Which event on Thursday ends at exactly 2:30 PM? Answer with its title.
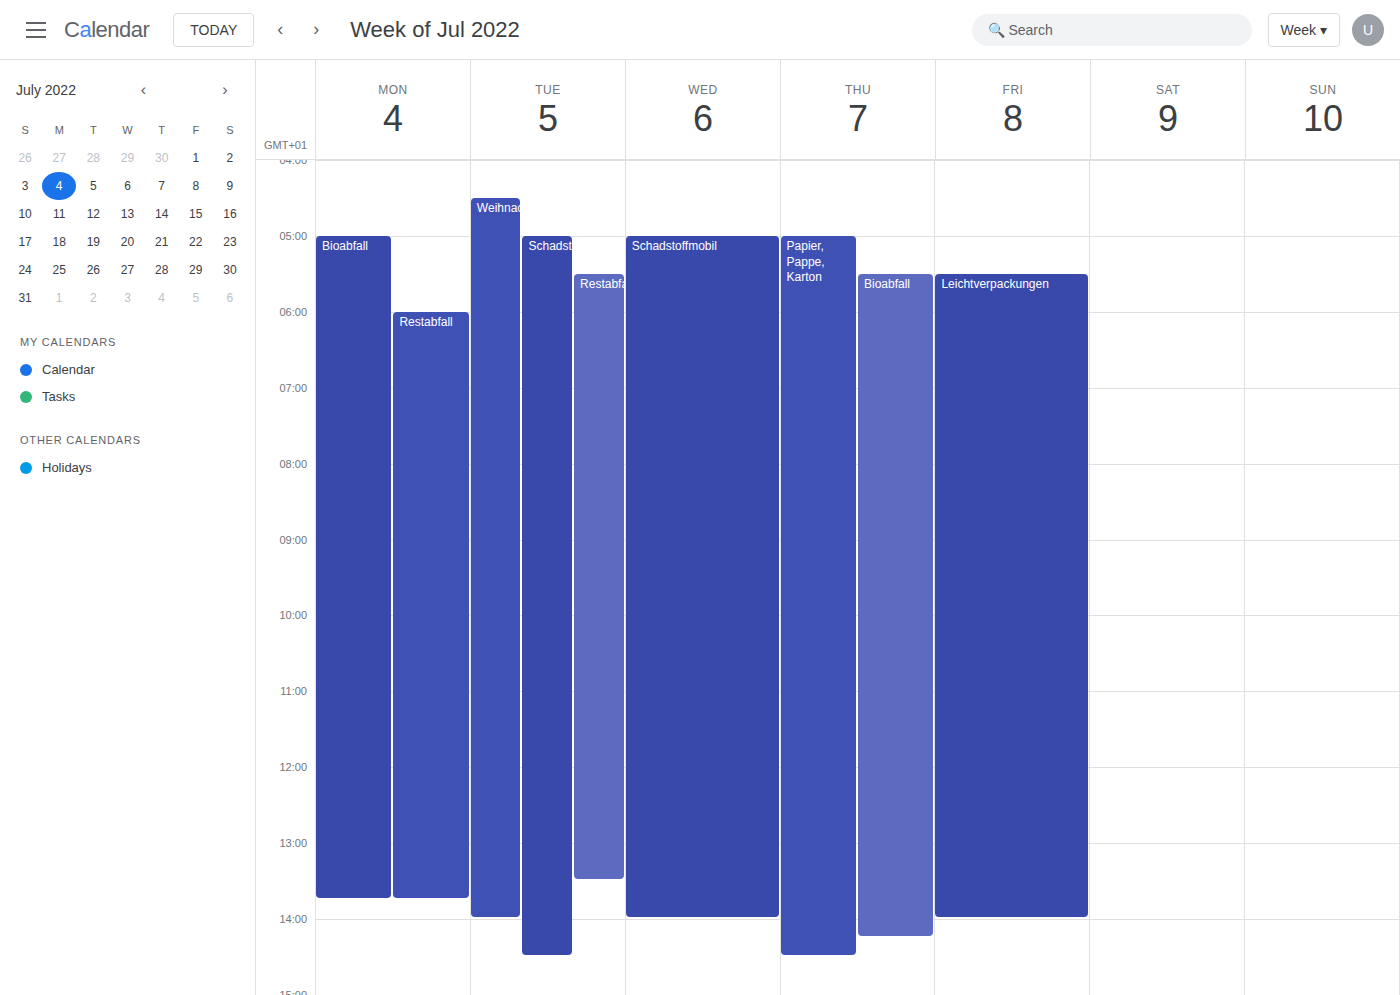
"Papier, Pappe, Karton"